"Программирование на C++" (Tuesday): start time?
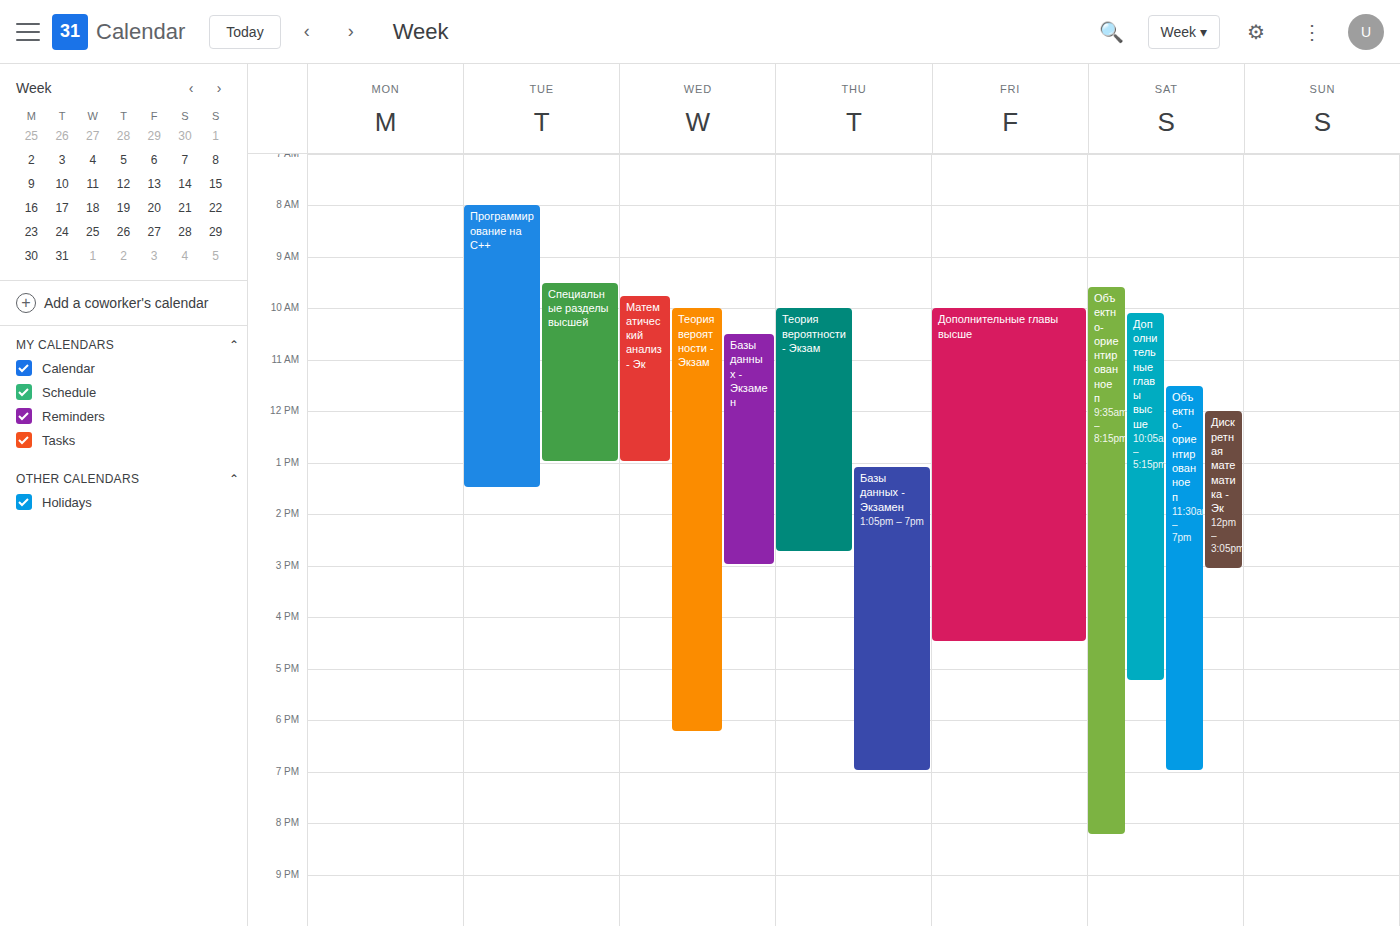
8:00 AM